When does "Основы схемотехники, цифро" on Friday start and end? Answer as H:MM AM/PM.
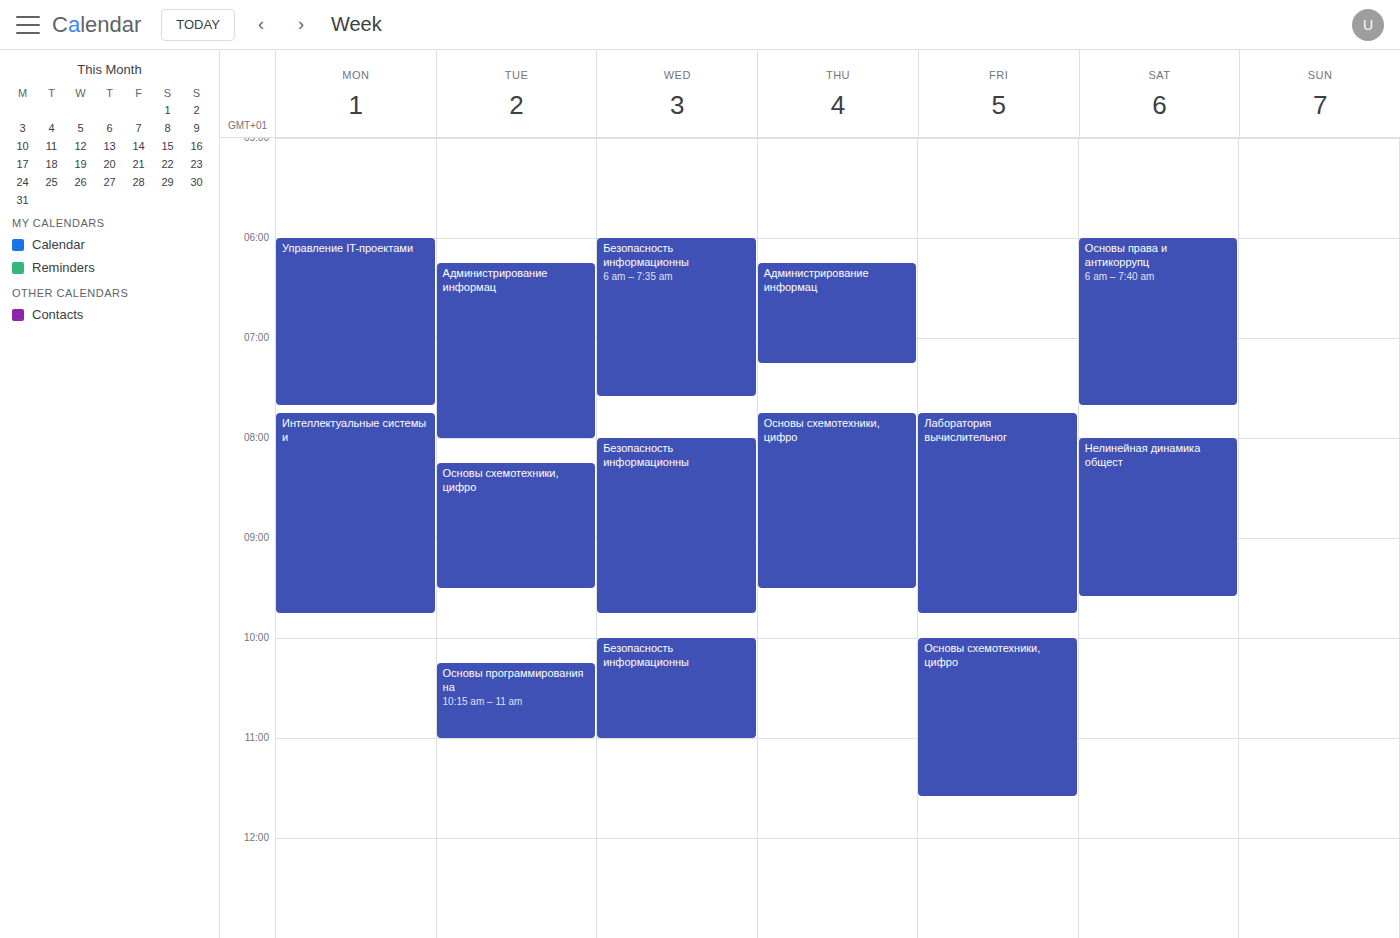
10:00 AM to 11:35 AM